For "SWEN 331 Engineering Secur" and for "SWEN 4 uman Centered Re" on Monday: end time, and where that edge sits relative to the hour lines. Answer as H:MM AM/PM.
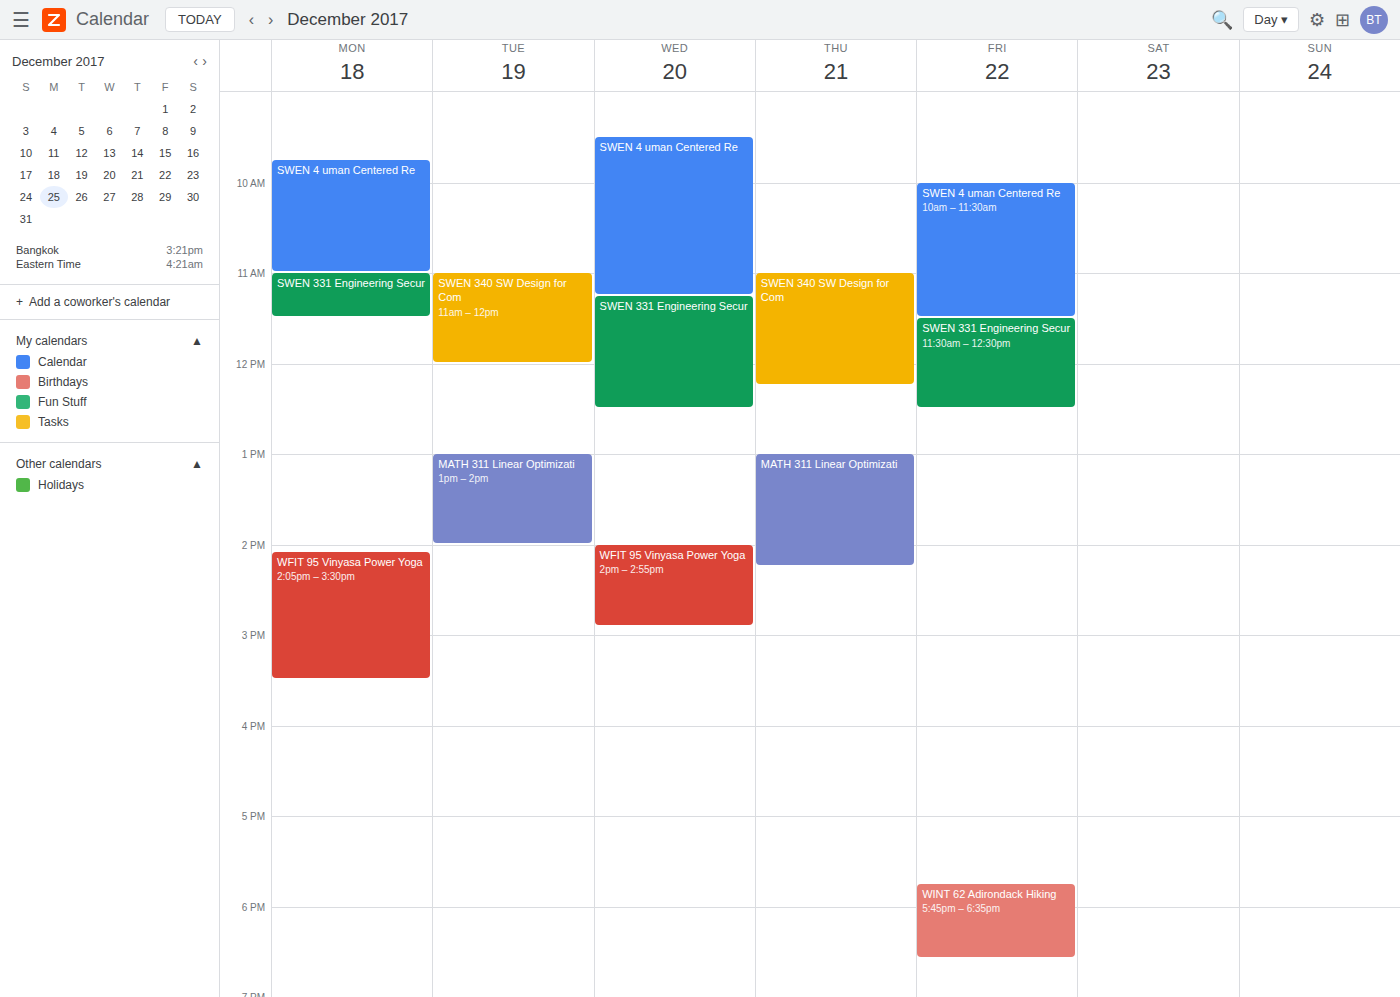
"SWEN 331 Engineering Secur": 11:30 AM, halfway between the 11 AM and 12 PM lines. "SWEN 4 uman Centered Re": 11:00 AM, exactly on the 11 AM line.